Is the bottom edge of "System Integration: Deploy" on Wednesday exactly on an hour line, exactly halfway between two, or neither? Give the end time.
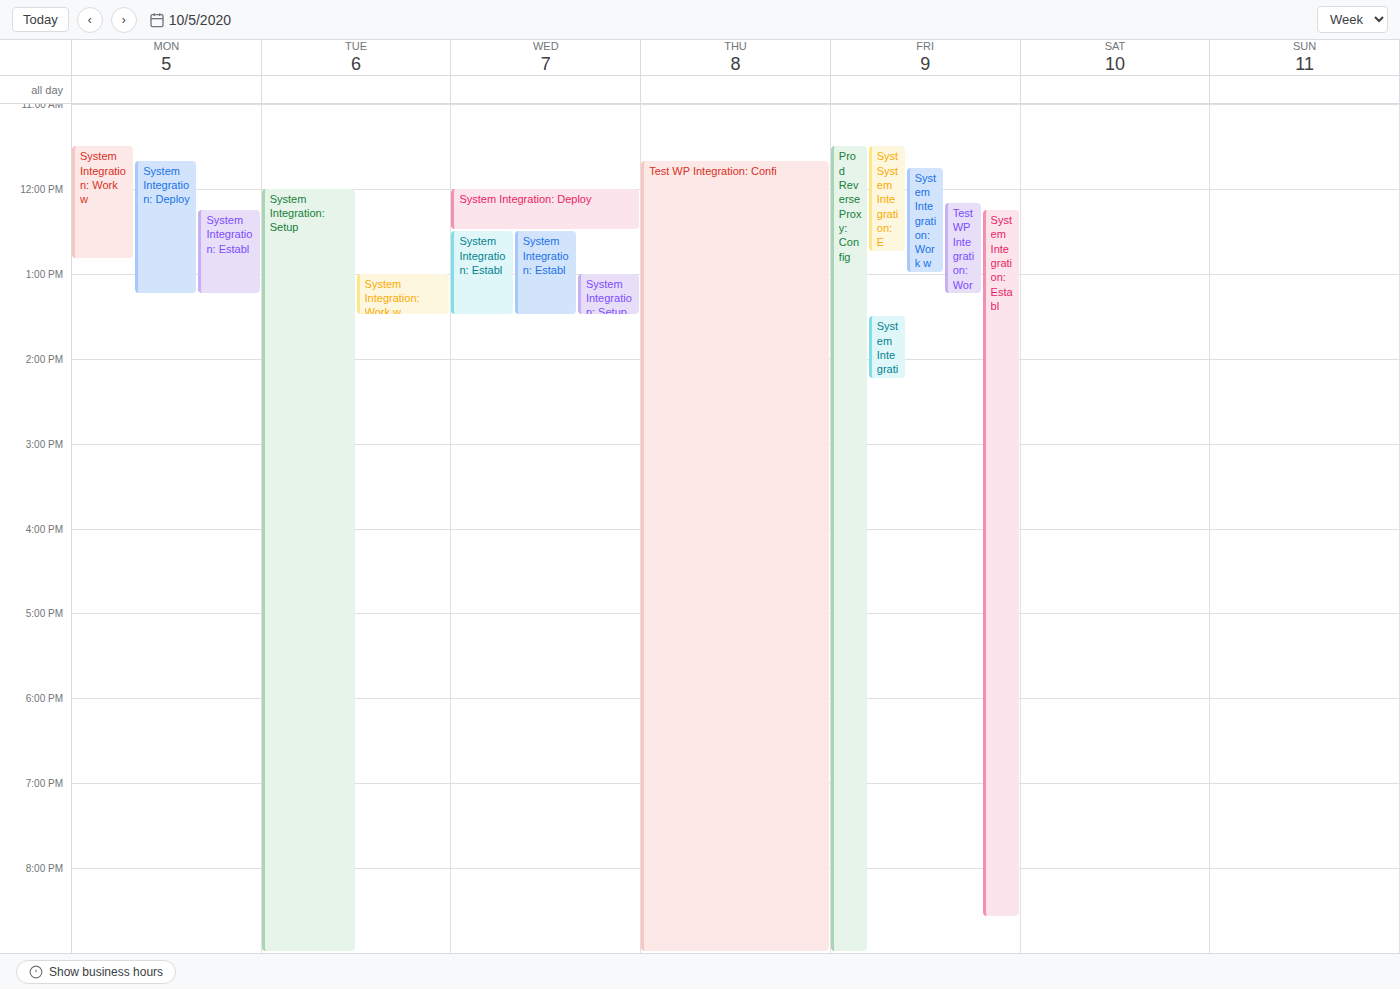
12:30 PM -- halfway between the 12 PM and 1 PM lines.